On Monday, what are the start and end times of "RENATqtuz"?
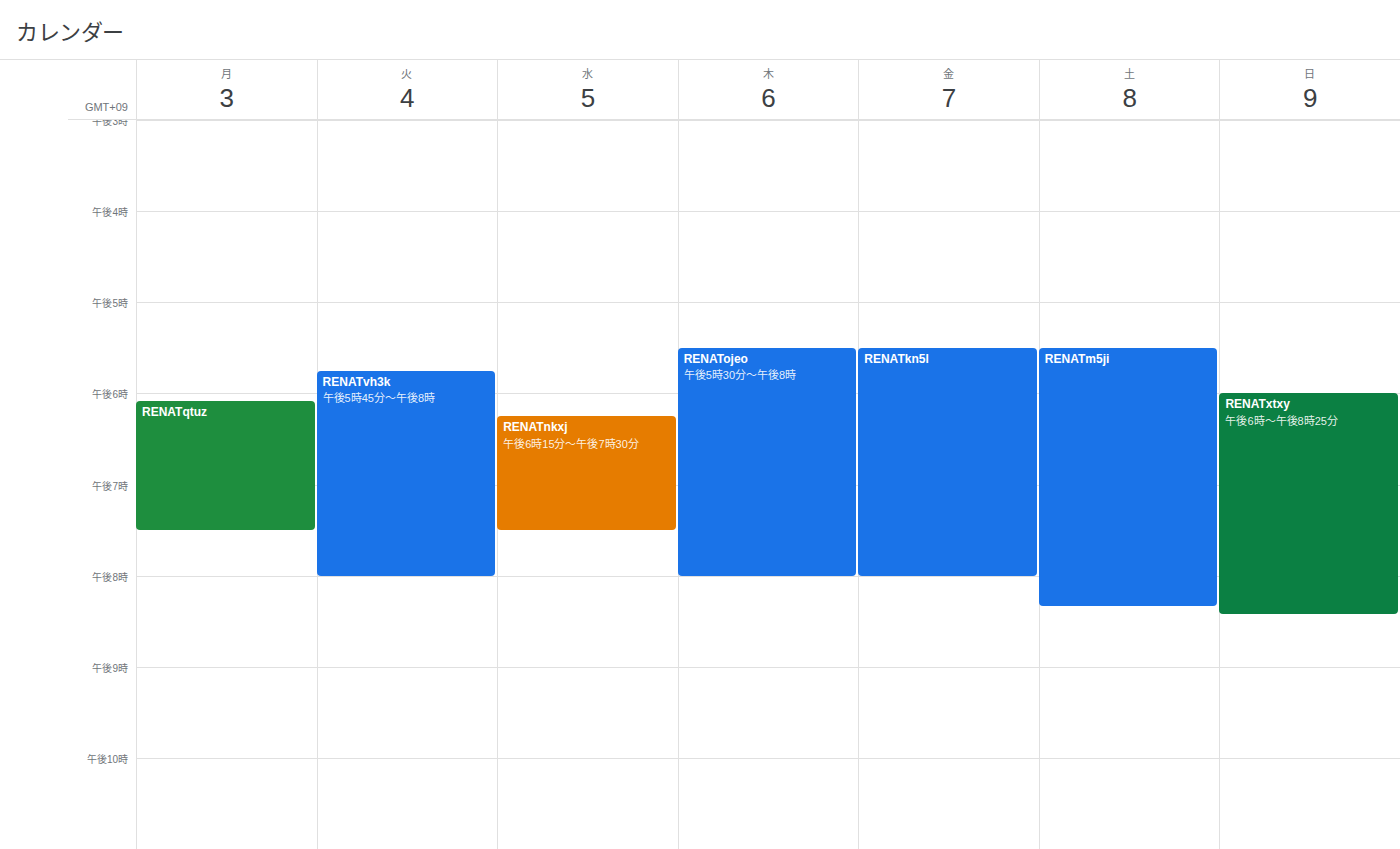
6:05 PM to 7:30 PM